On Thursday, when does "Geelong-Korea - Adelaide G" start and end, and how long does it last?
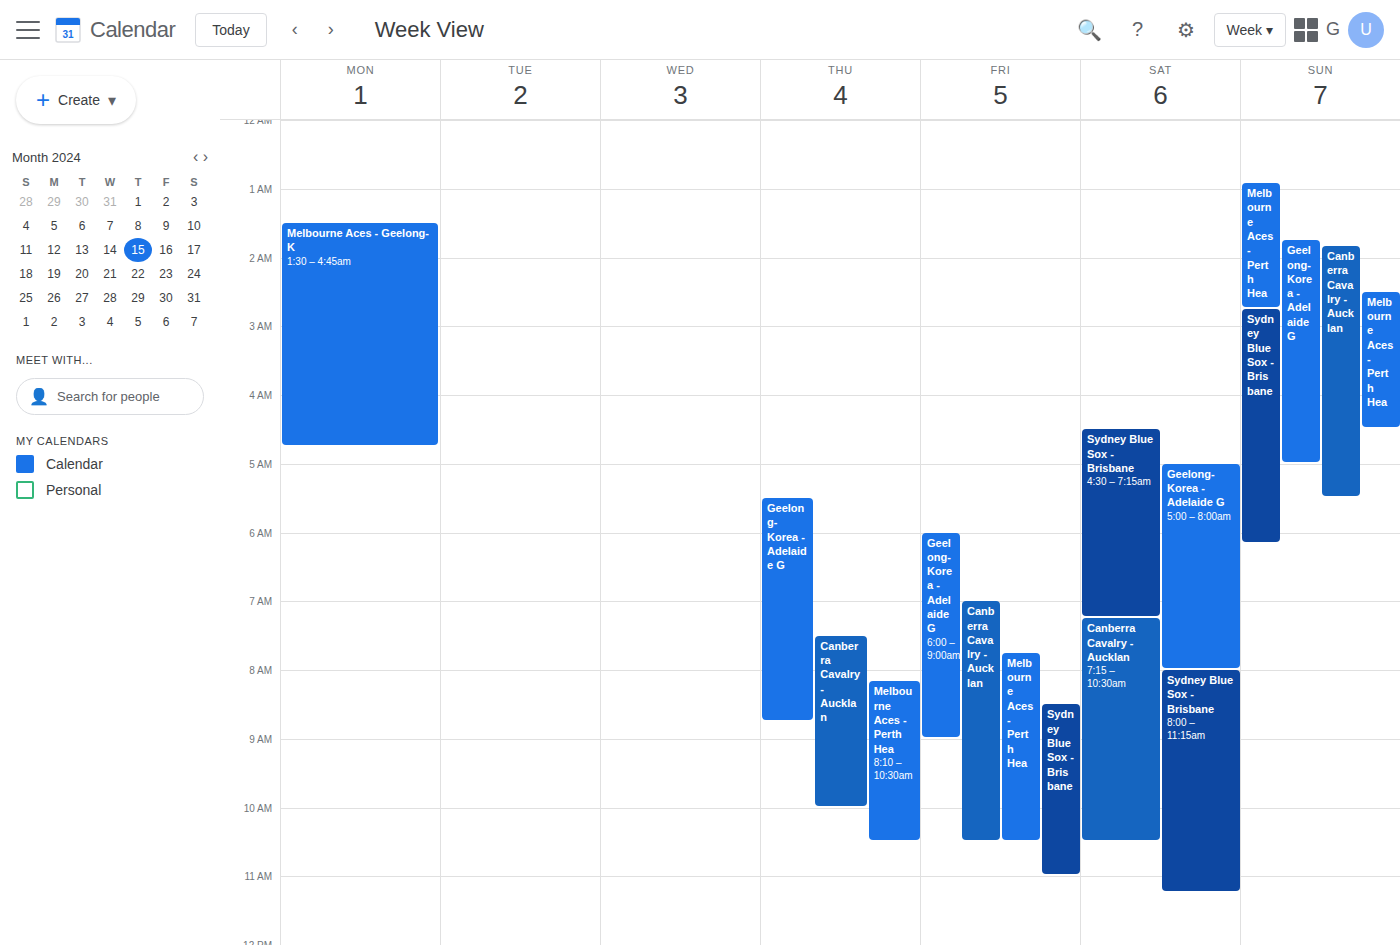
05:30 to 08:45, 3 hours 15 minutes